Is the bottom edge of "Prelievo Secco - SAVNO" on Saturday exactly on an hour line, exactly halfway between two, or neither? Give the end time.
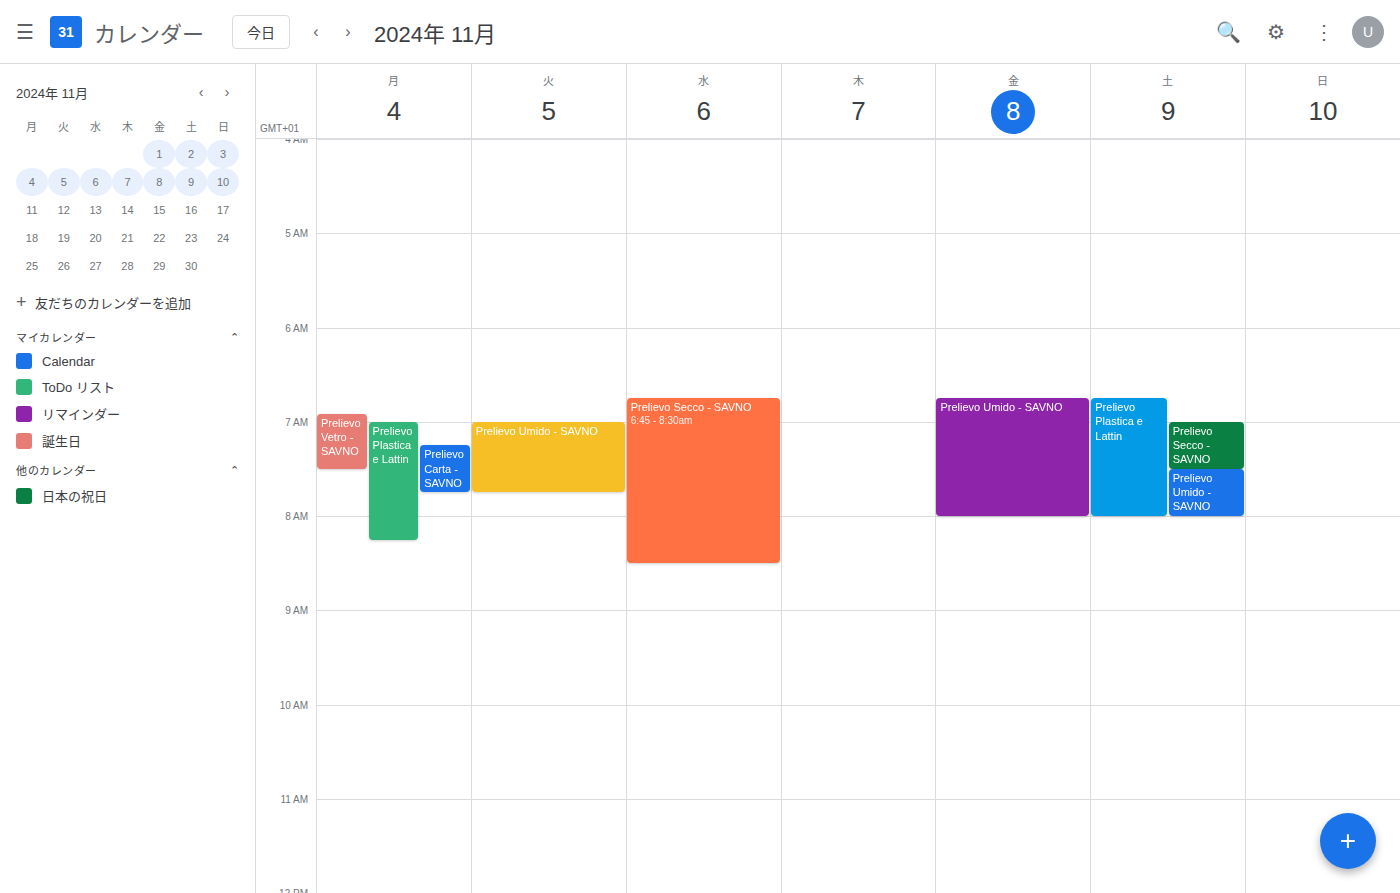
7:30 AM -- halfway between the 7 AM and 8 AM lines.